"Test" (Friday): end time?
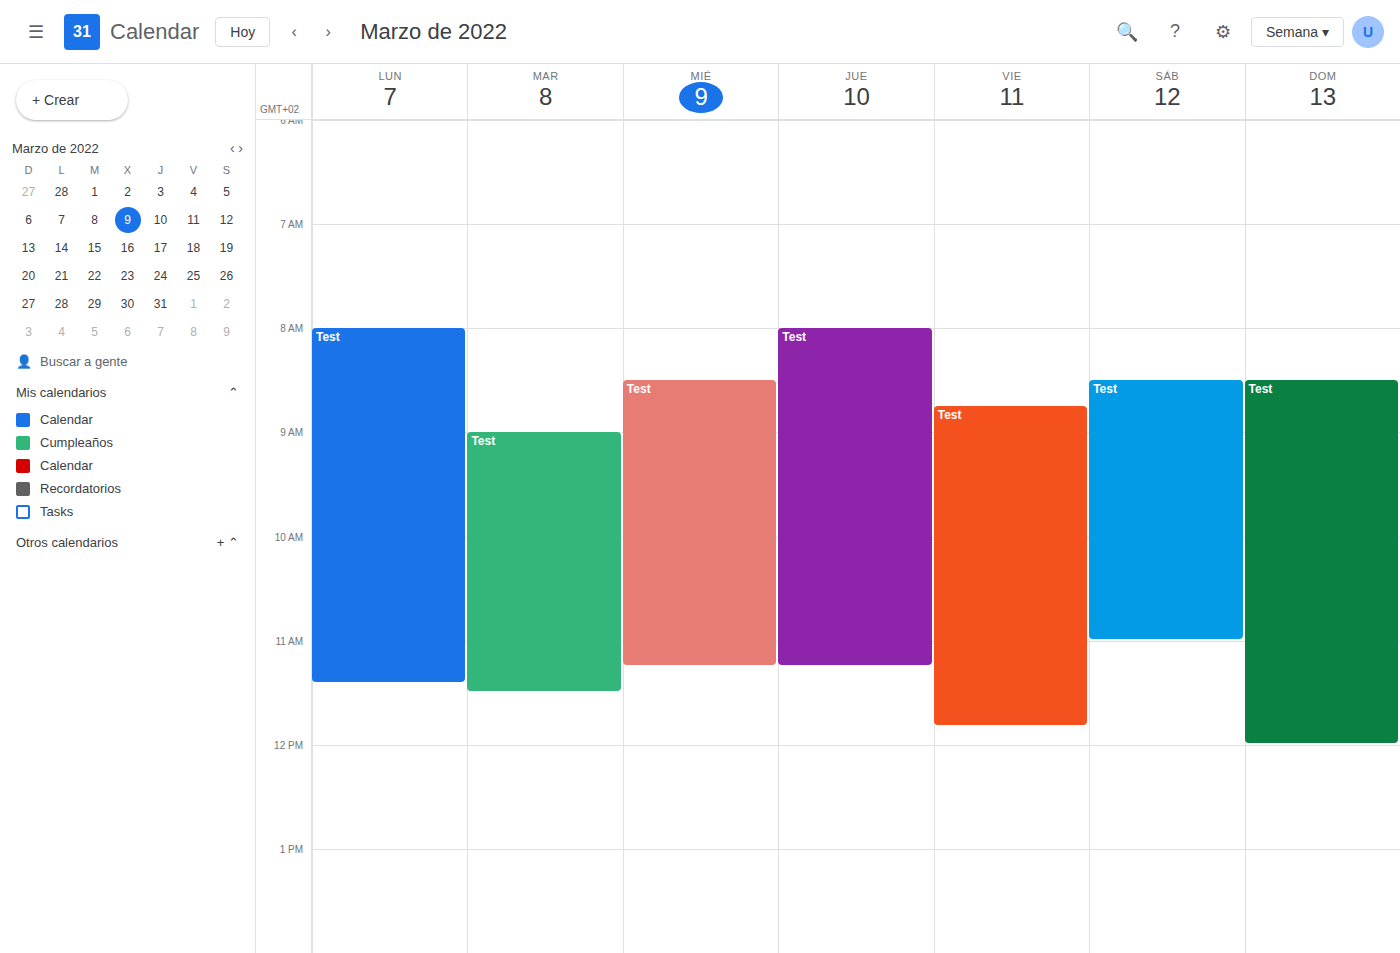
11:50